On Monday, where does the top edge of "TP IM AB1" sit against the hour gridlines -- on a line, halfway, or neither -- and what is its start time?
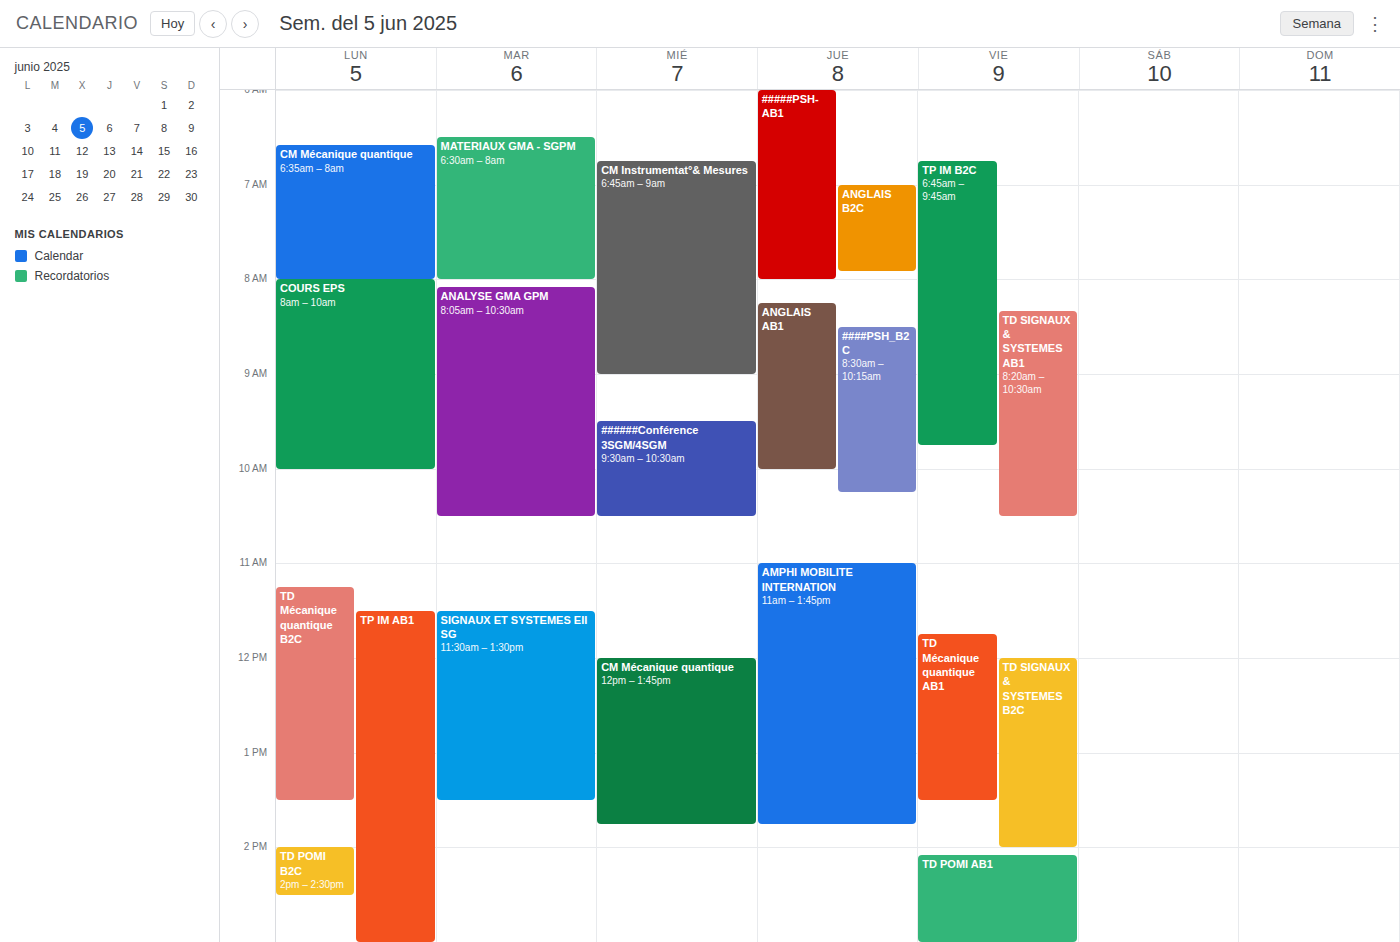
11:30 AM -- halfway between the 11 AM and 12 PM lines.